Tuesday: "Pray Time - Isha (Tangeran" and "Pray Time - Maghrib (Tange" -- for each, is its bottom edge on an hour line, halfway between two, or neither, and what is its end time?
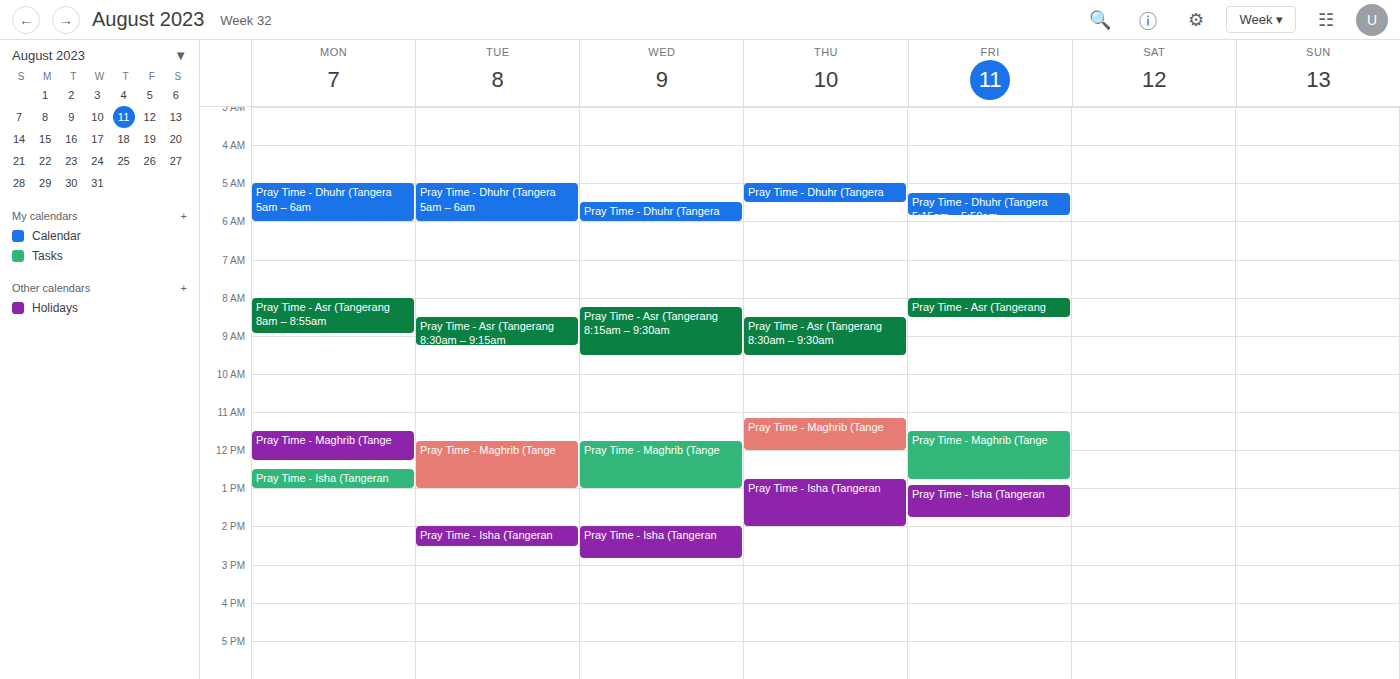
"Pray Time - Isha (Tangeran": 2:30 PM, halfway between the 2 PM and 3 PM lines. "Pray Time - Maghrib (Tange": 1:00 PM, exactly on the 1 PM line.